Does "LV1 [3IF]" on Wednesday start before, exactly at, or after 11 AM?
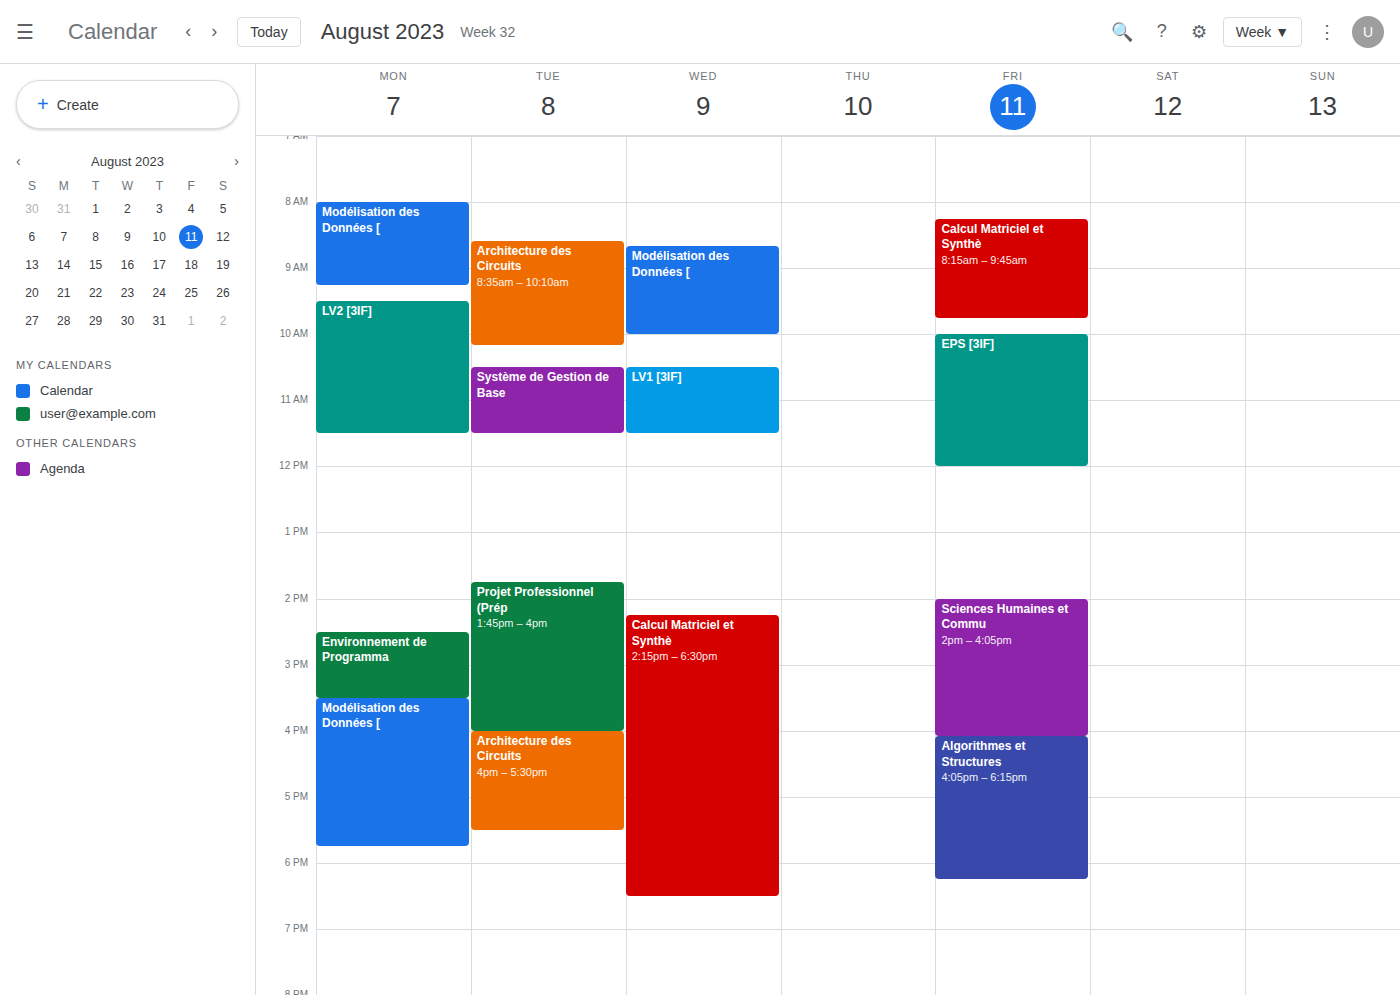
10:30 AM -- before 11 AM, 30 minutes above the 11 AM line.